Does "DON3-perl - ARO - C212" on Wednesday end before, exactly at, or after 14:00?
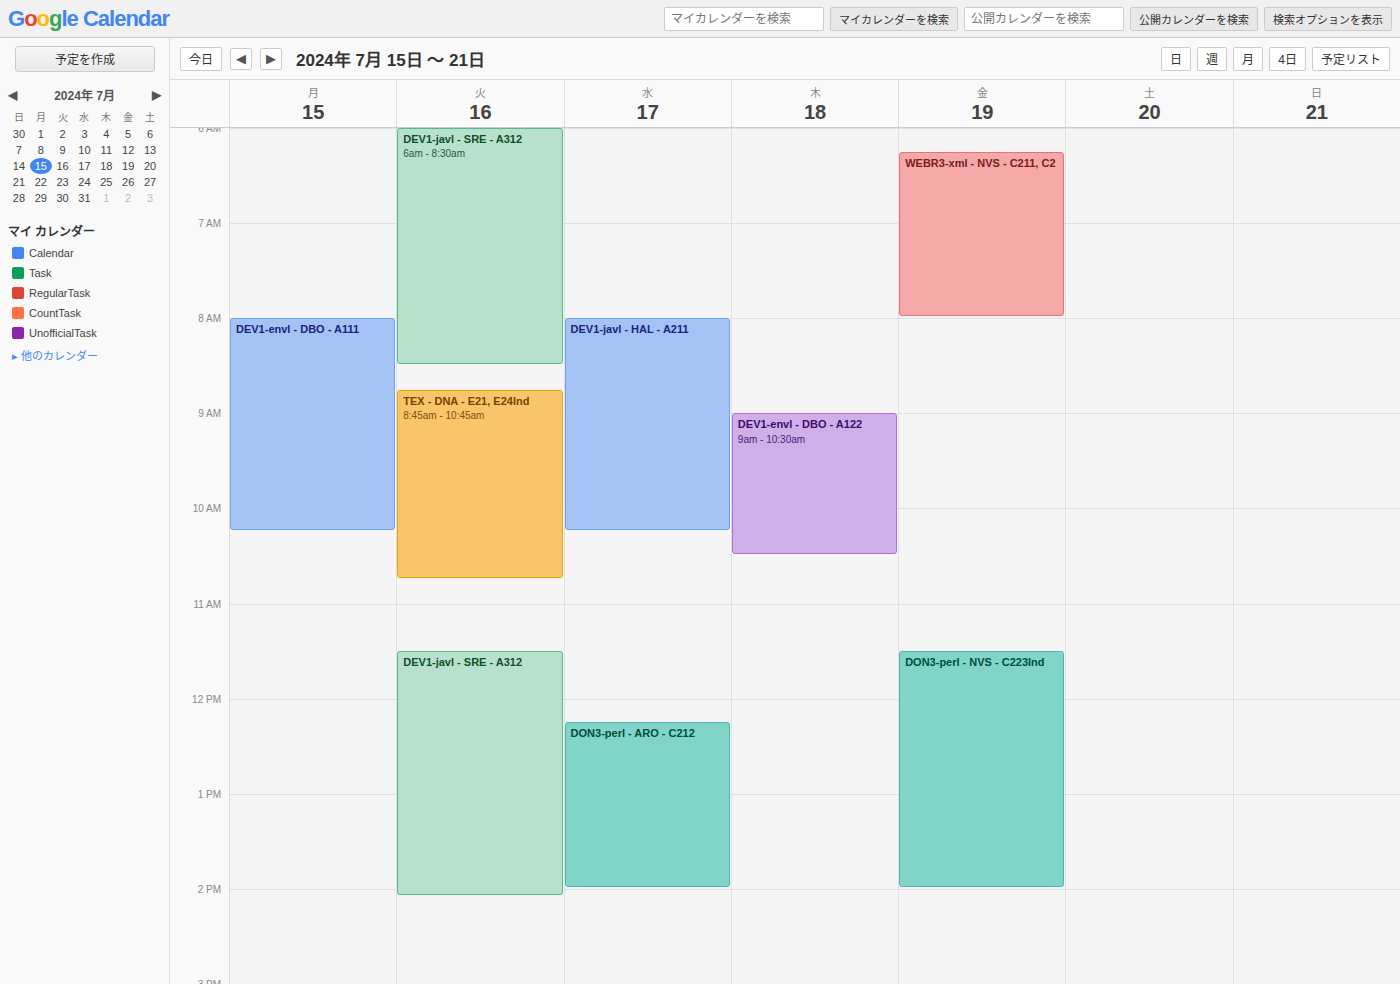
14:00 -- exactly at 14:00, on the 14:00 line.